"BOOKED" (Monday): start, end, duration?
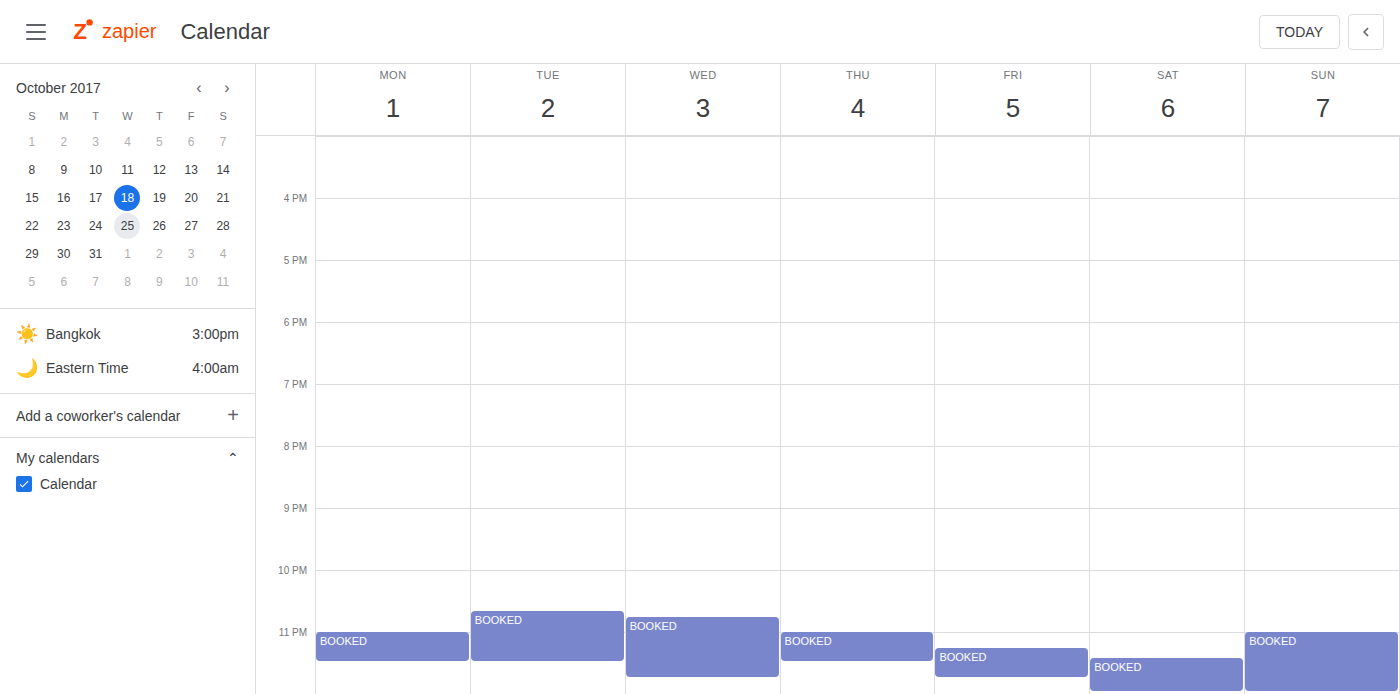
11:00 PM to 11:30 PM, 30 minutes